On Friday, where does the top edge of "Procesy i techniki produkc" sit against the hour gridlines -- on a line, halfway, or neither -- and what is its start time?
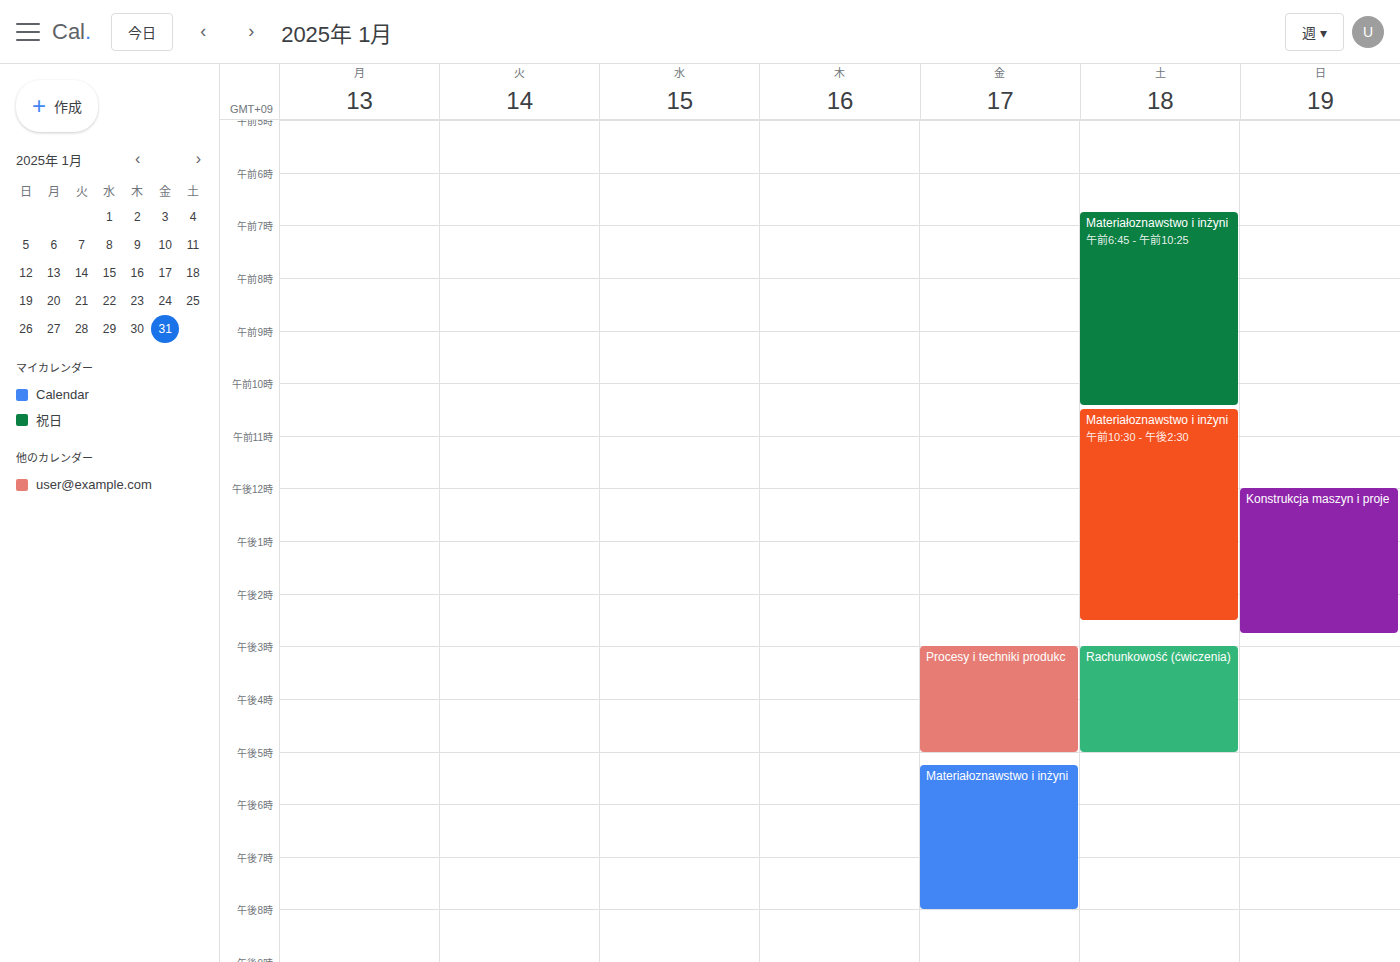
3:00 PM -- exactly on the 3 PM line.